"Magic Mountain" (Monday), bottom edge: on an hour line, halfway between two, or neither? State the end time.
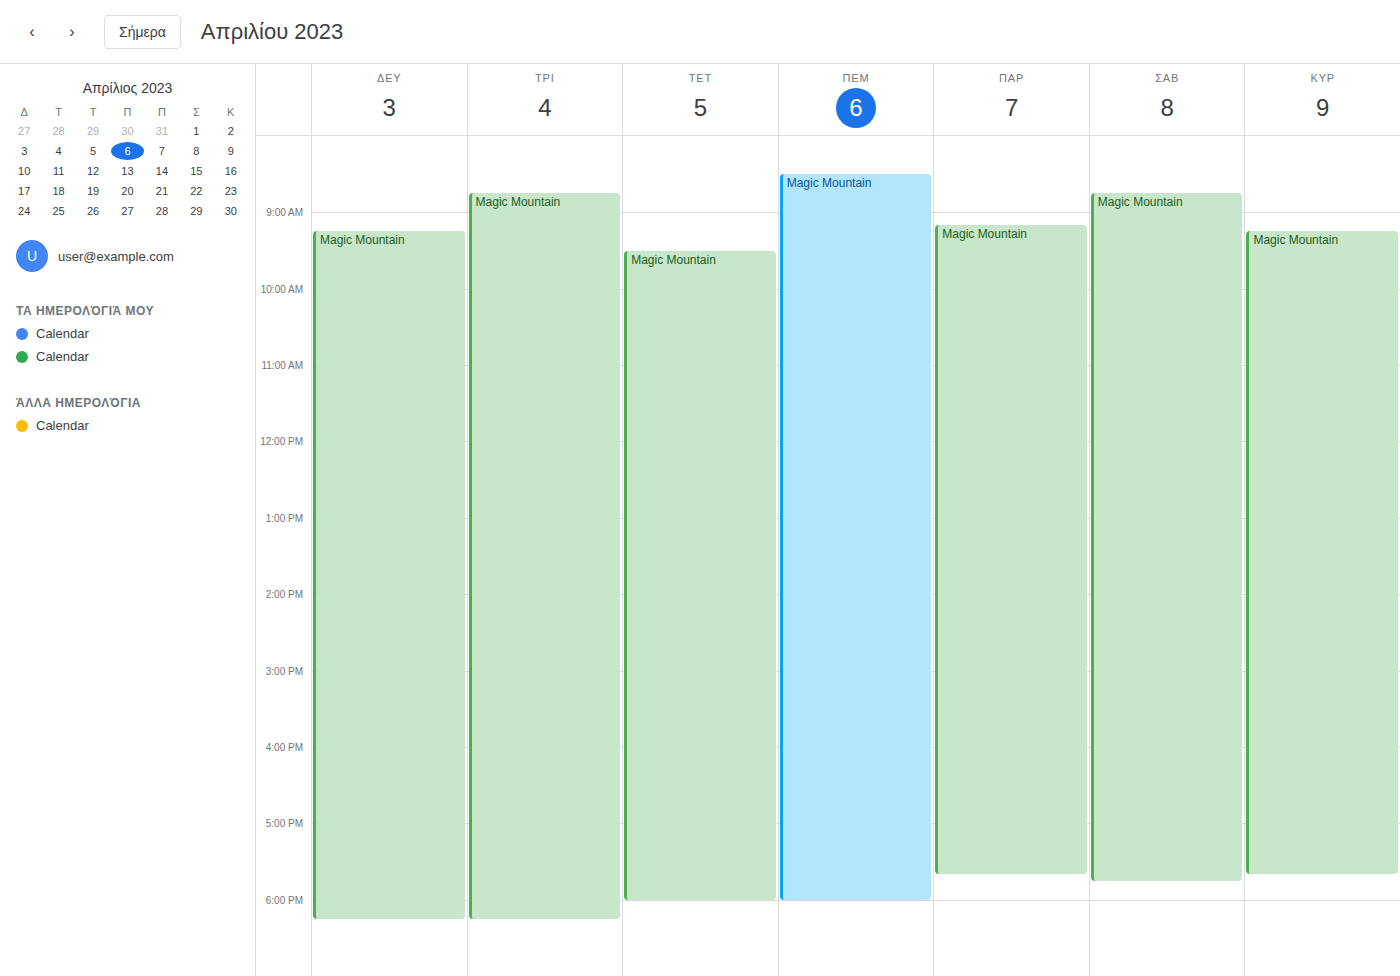
6:15 PM -- neither: a quarter of the way from the 6 PM line to the 7 PM line.